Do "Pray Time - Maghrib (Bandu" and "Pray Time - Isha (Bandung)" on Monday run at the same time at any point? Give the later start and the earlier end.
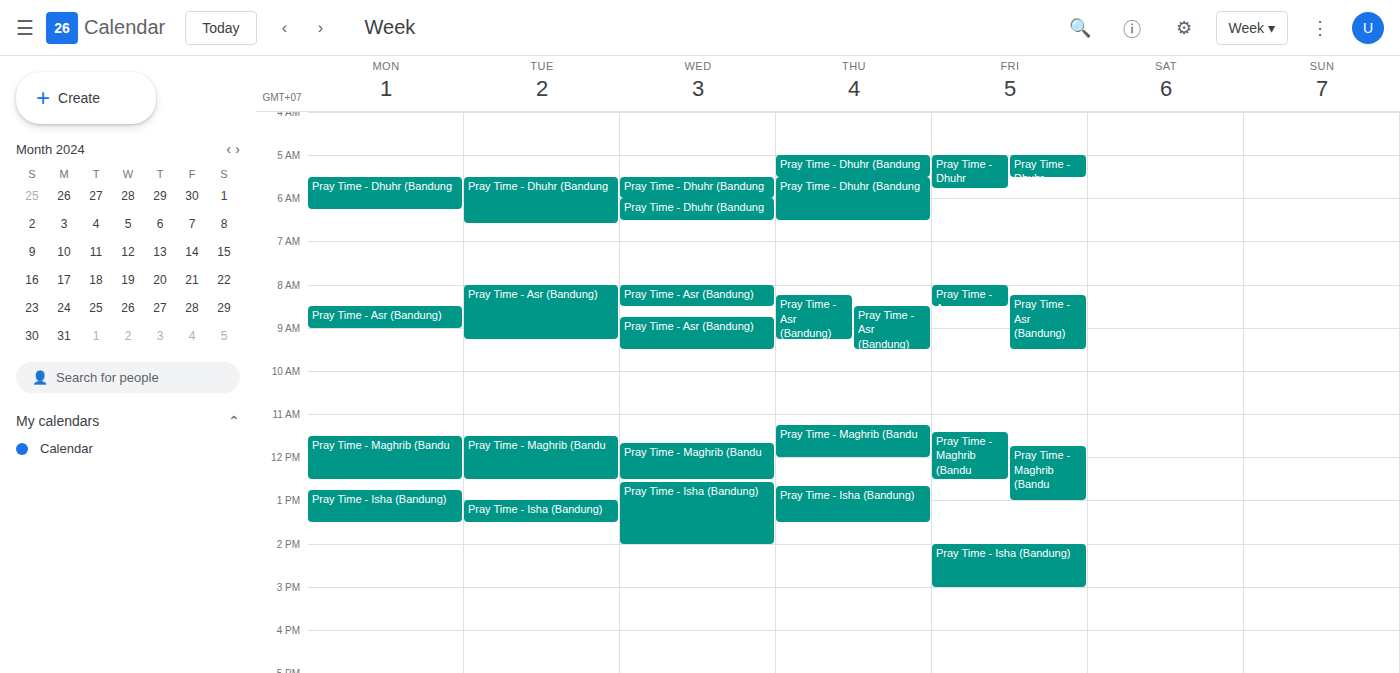
"Pray Time - Maghrib (Bandu" ends at 12:30 and "Pray Time - Isha (Bandung)" starts at 12:45 -- no overlap.